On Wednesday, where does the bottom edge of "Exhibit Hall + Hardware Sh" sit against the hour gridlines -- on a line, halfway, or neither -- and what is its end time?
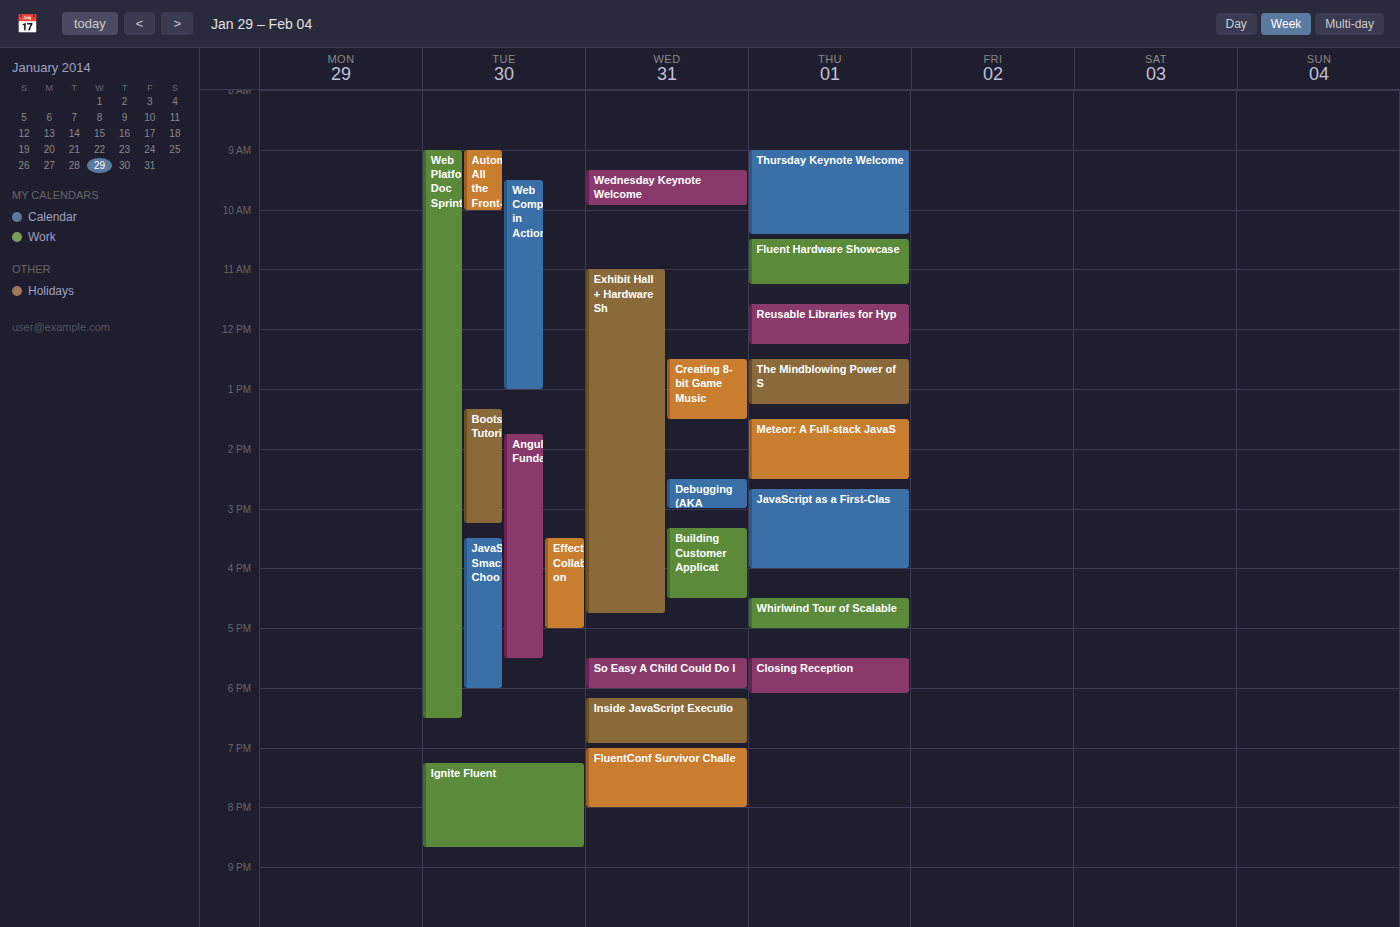
4:45 PM -- neither: three quarters of the way from the 4 PM line to the 5 PM line.